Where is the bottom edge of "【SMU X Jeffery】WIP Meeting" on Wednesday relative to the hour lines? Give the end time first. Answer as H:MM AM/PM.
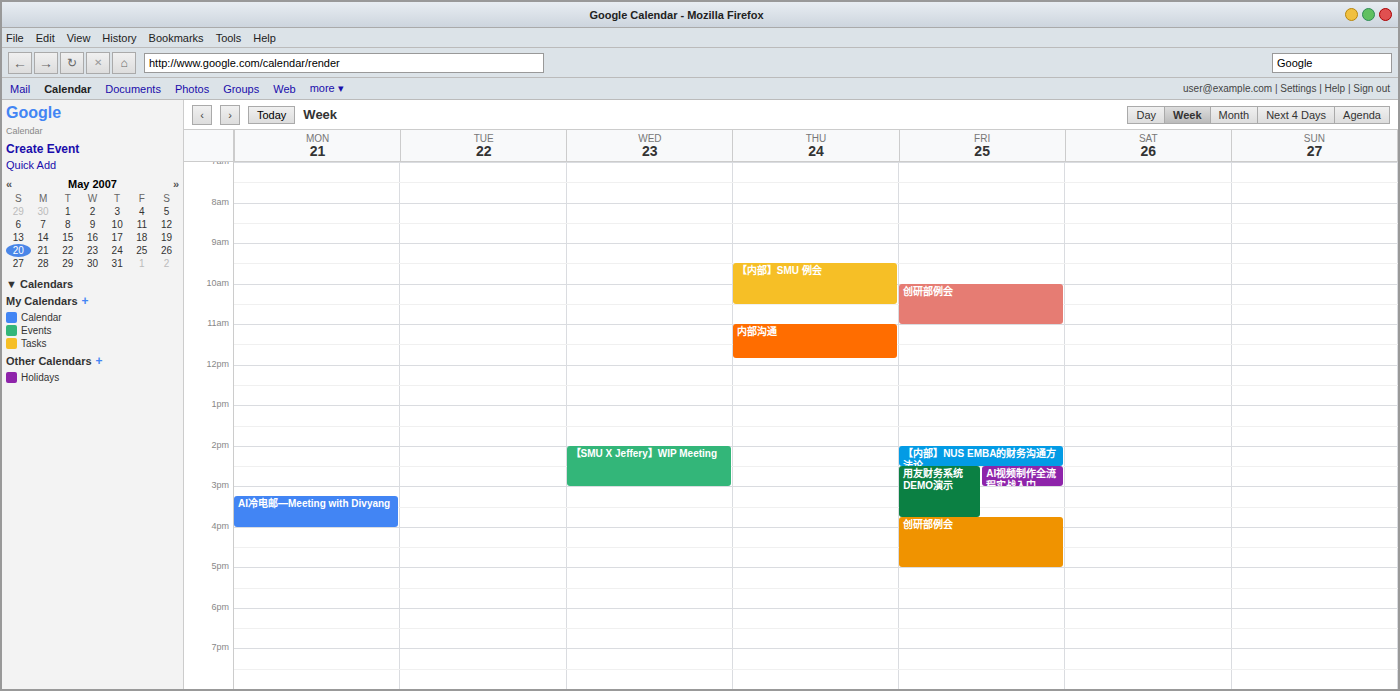
3:00 PM -- exactly on the 3 PM line.